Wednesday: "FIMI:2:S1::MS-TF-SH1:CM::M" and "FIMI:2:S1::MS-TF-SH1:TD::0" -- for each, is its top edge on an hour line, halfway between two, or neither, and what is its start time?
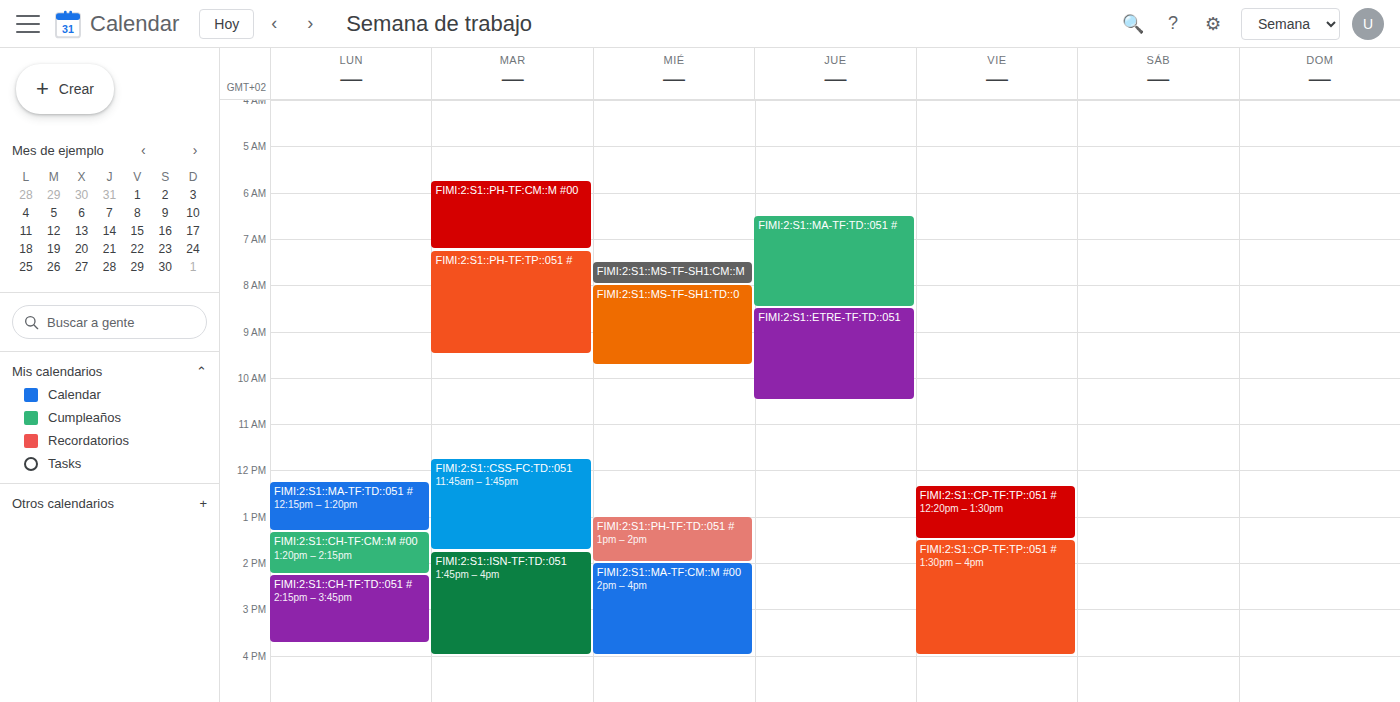
"FIMI:2:S1::MS-TF-SH1:CM::M": 7:30 AM, halfway between the 7 AM and 8 AM lines. "FIMI:2:S1::MS-TF-SH1:TD::0": 8:00 AM, exactly on the 8 AM line.